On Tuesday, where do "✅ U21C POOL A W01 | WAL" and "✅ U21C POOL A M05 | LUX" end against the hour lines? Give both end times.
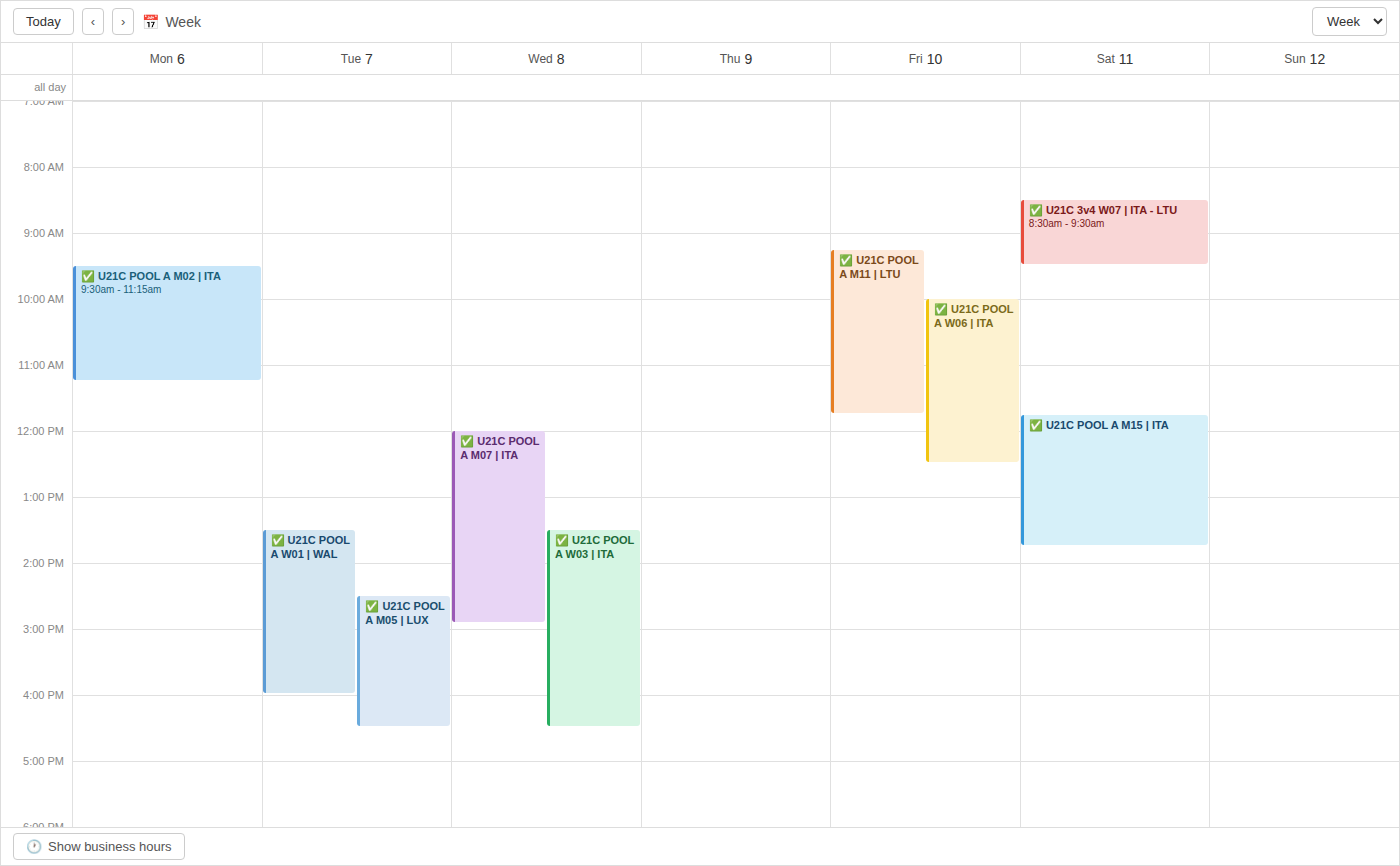
"✅ U21C POOL A W01 | WAL": 4:00 PM, exactly on the 4 PM line. "✅ U21C POOL A M05 | LUX": 4:30 PM, halfway between the 4 PM and 5 PM lines.